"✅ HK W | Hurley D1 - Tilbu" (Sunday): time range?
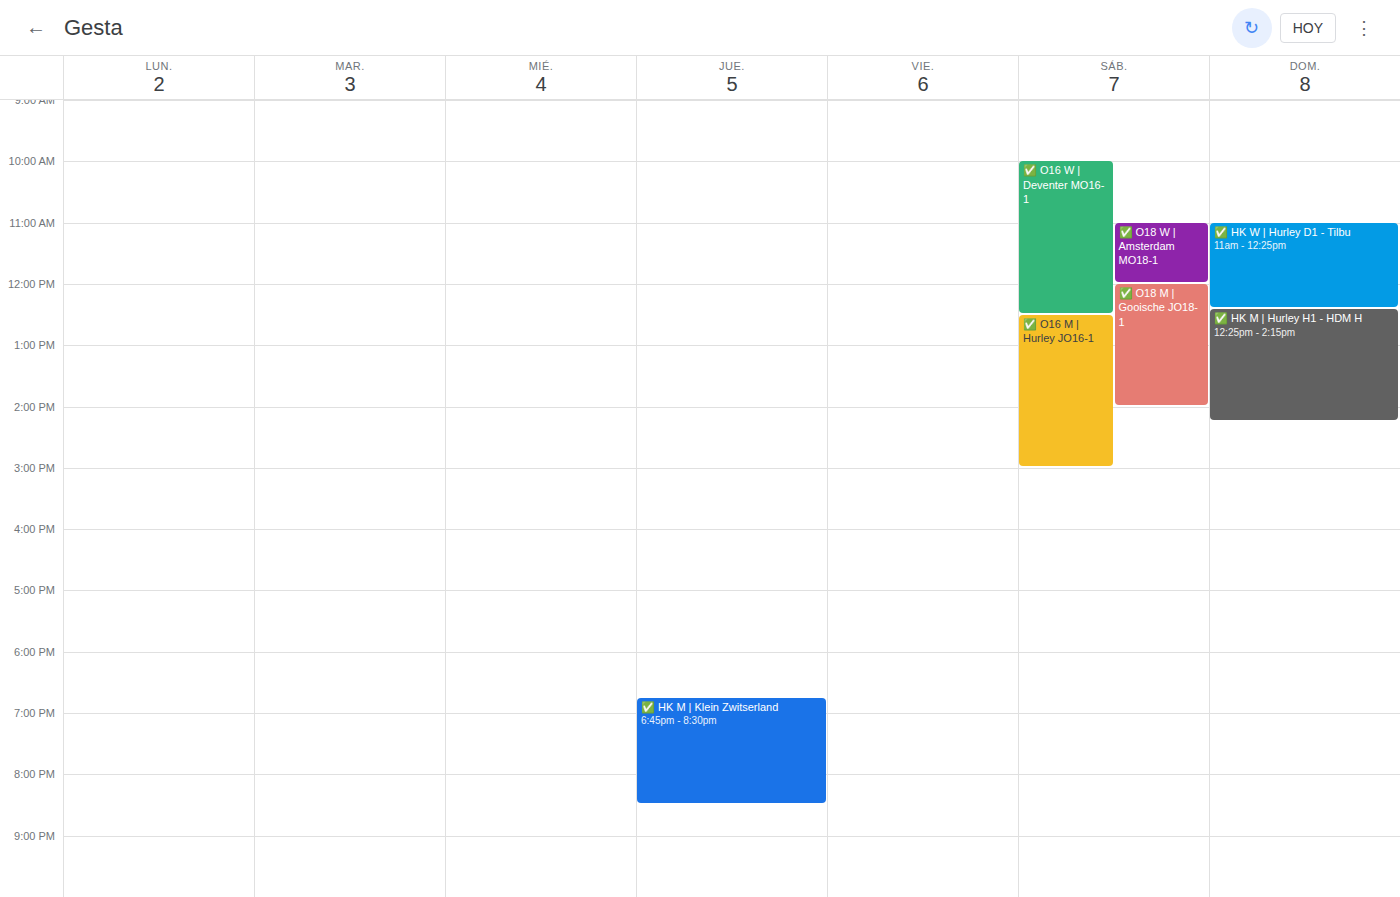
11:00 to 12:25